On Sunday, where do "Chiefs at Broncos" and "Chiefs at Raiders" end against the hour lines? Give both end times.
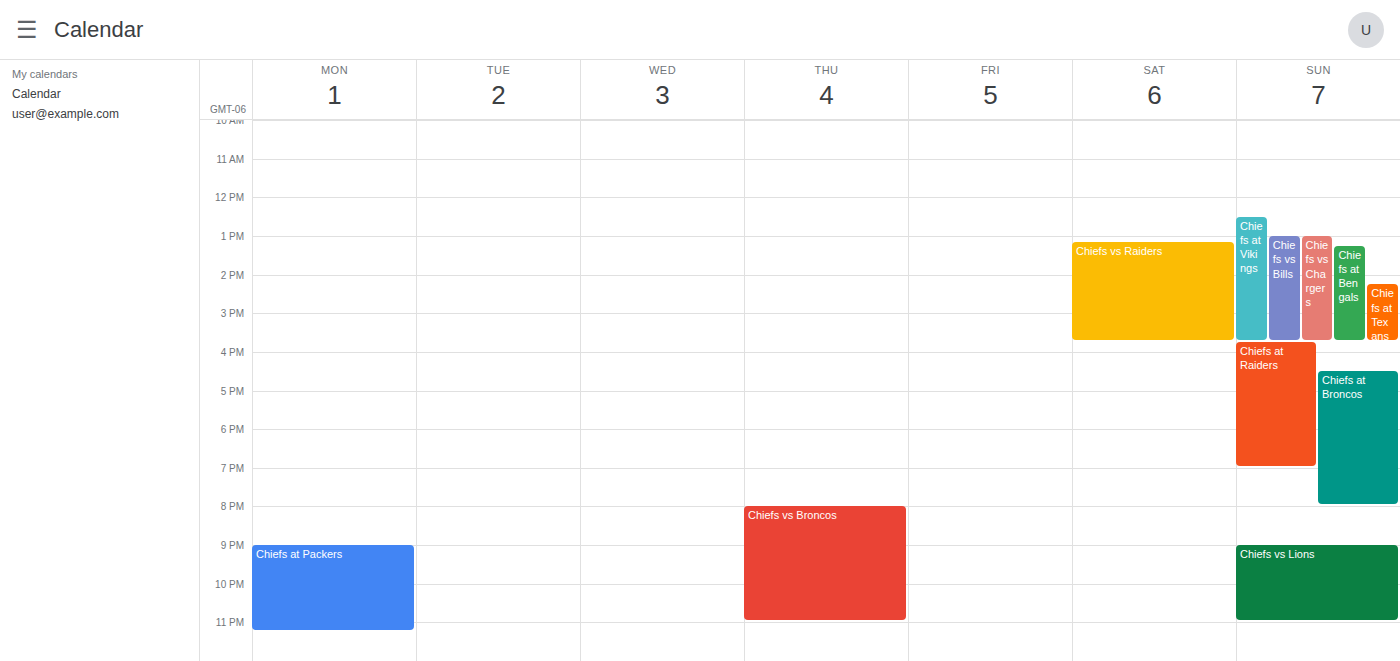
"Chiefs at Broncos": 8:00 PM, exactly on the 8 PM line. "Chiefs at Raiders": 7:00 PM, exactly on the 7 PM line.